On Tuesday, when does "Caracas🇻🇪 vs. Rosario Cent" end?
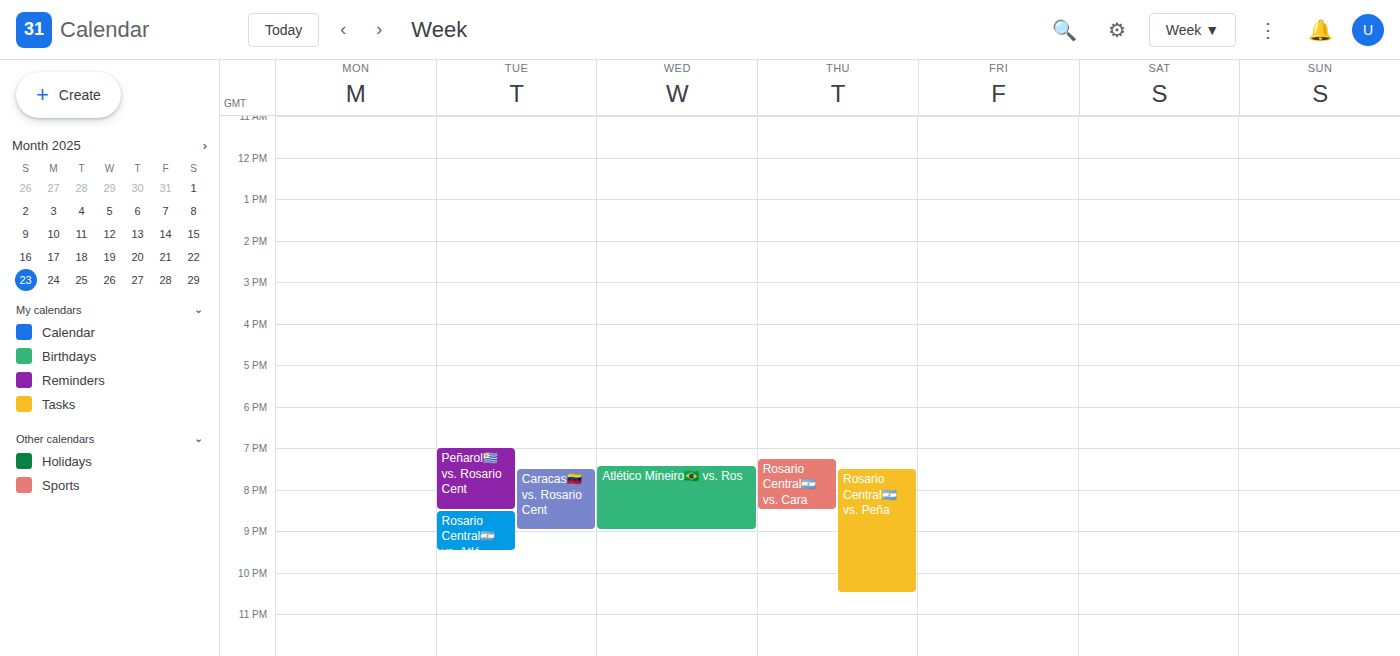
9:00 PM